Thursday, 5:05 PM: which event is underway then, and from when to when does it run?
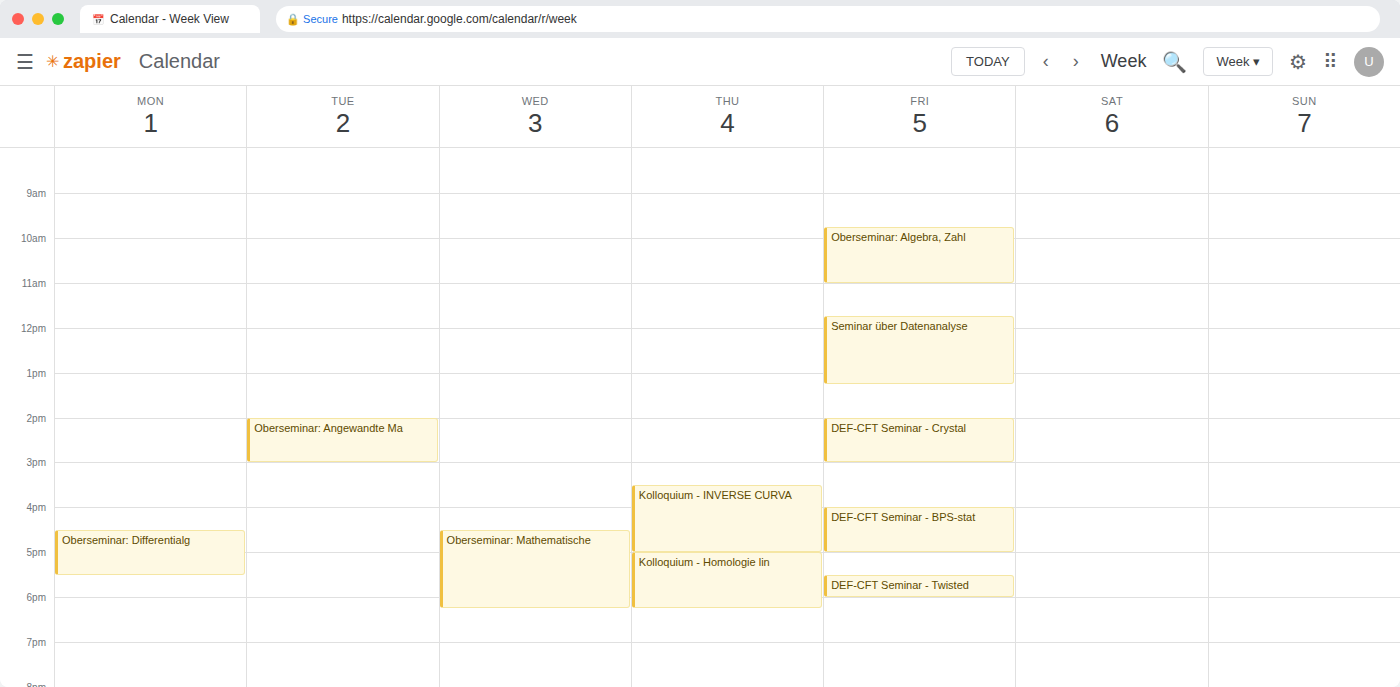
"Kolloquium - Homologie lin", 5:00 PM to 6:15 PM